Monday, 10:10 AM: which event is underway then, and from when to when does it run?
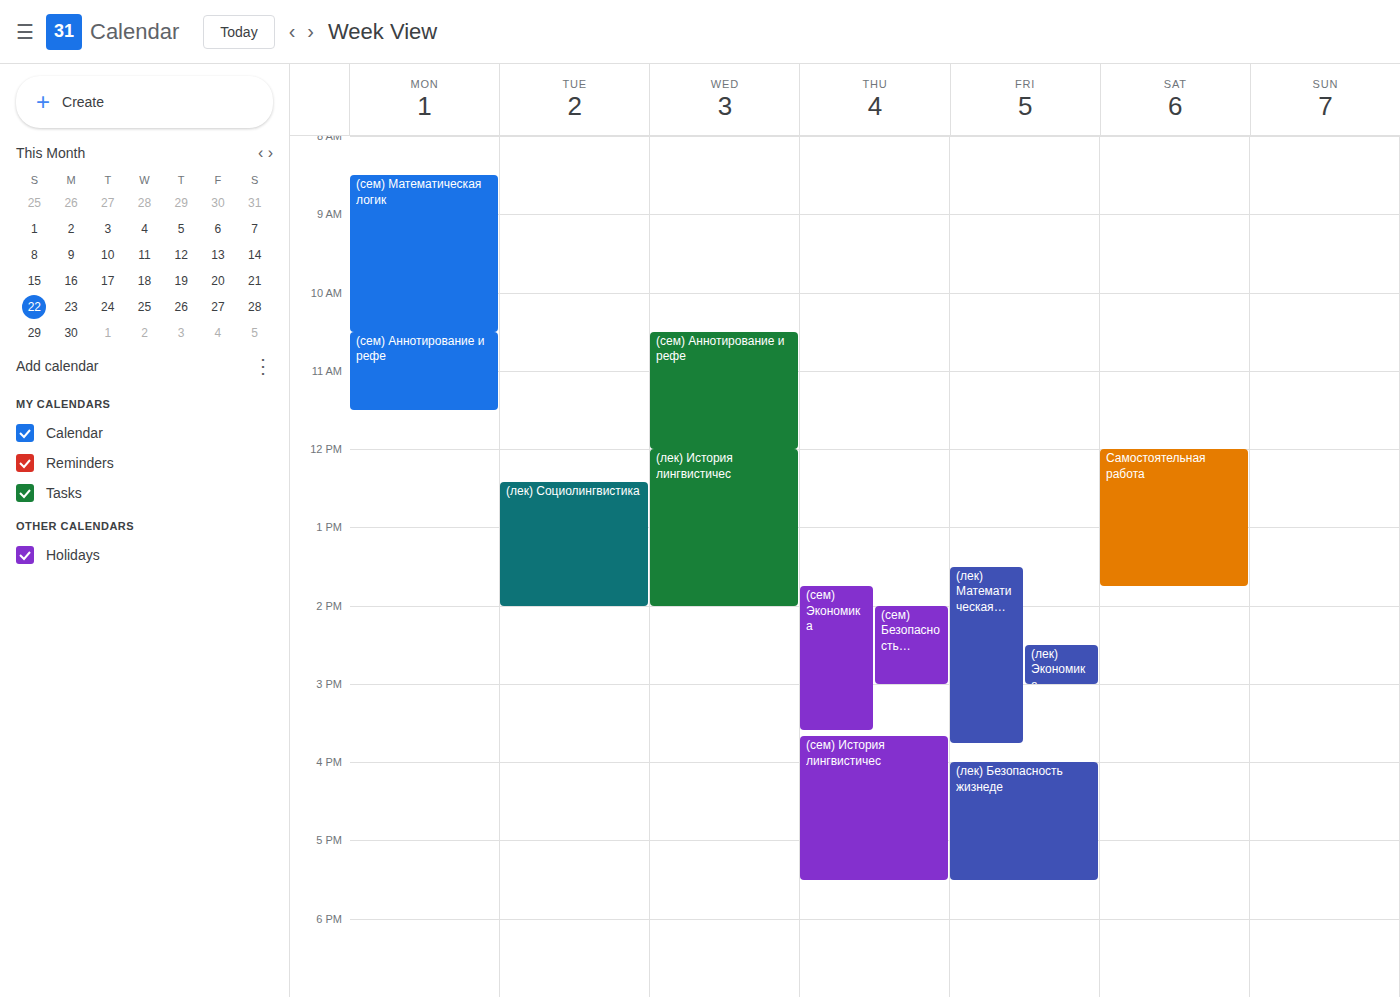
"(сем) Математическая логик", 8:30 AM to 10:30 AM